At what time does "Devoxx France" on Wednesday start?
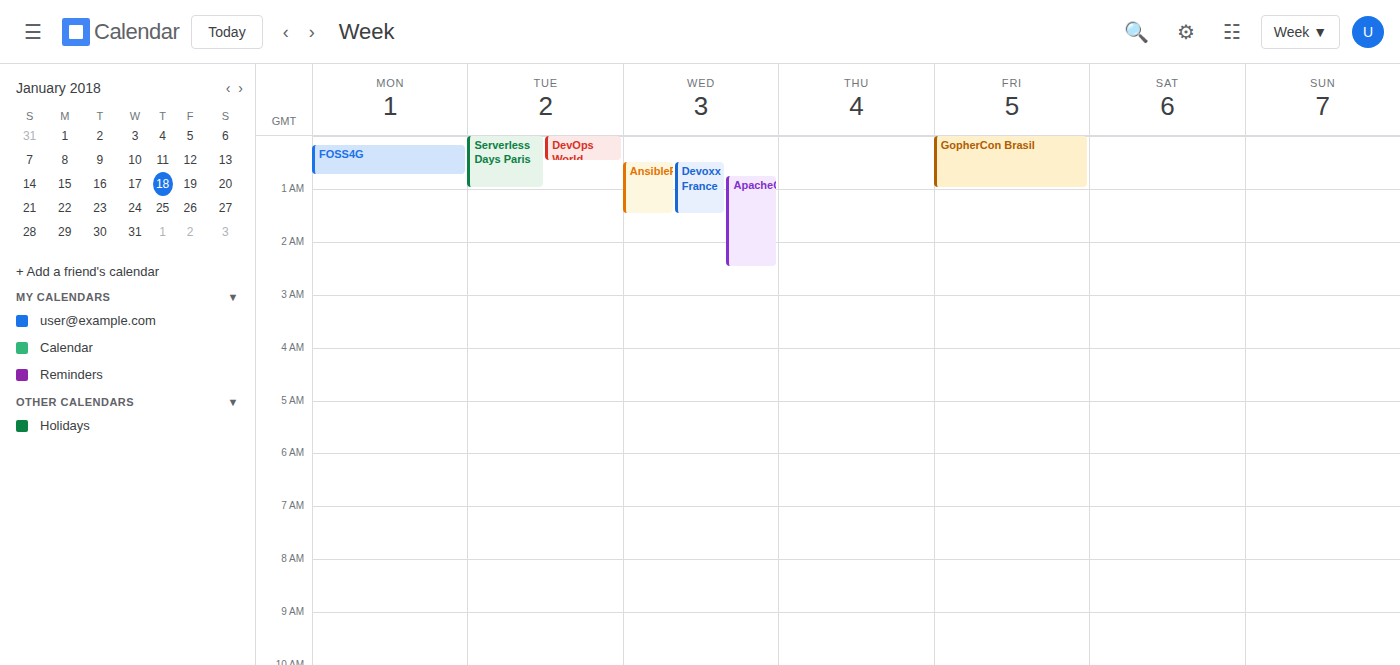
00:30